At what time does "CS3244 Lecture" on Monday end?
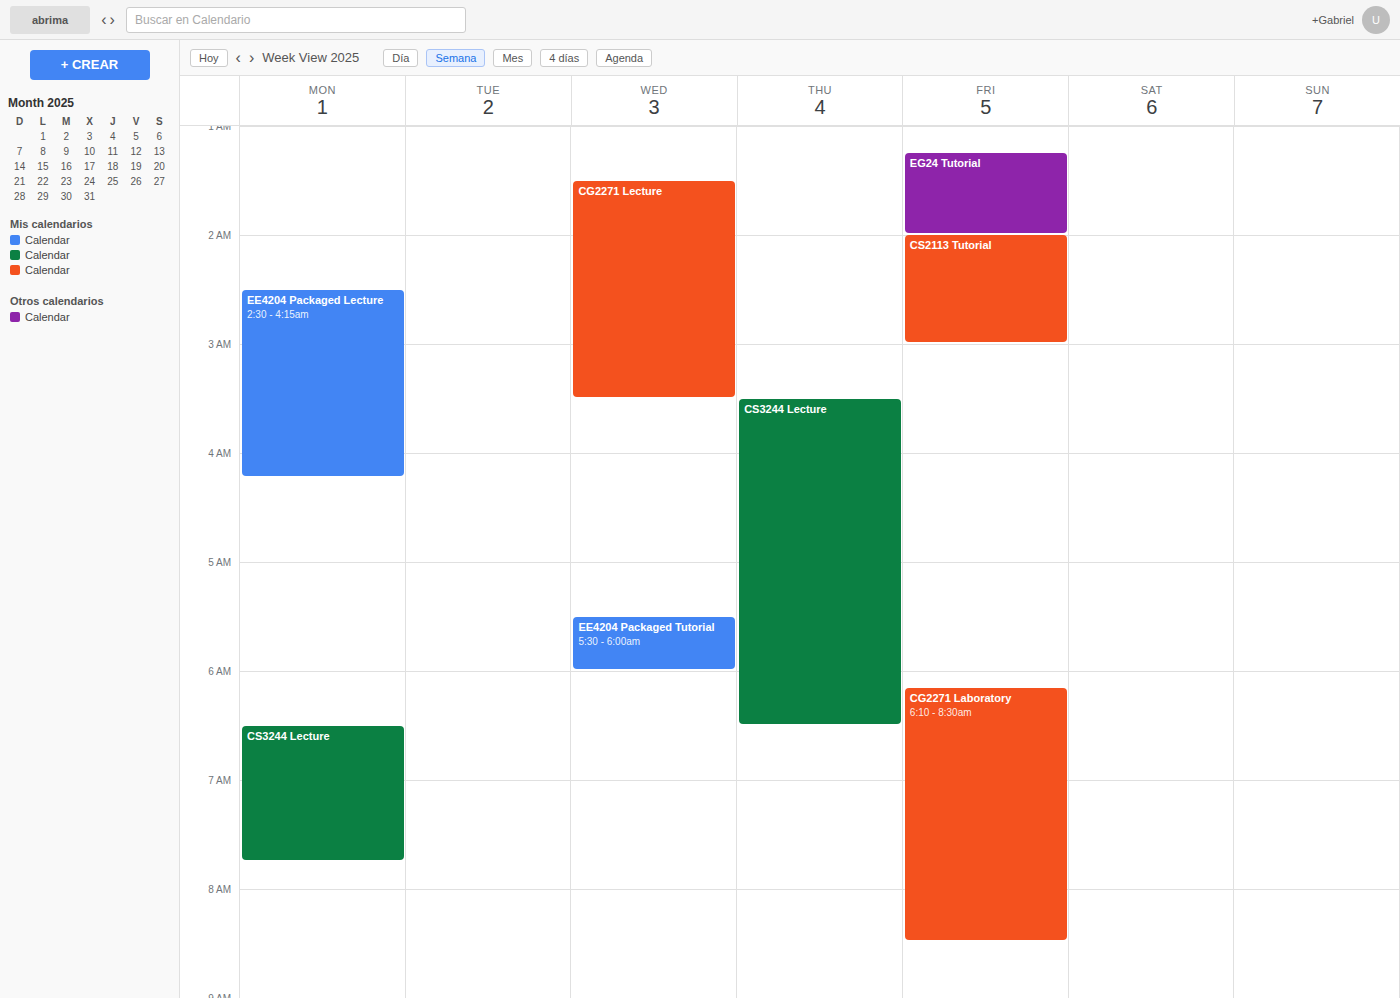
7:45 AM